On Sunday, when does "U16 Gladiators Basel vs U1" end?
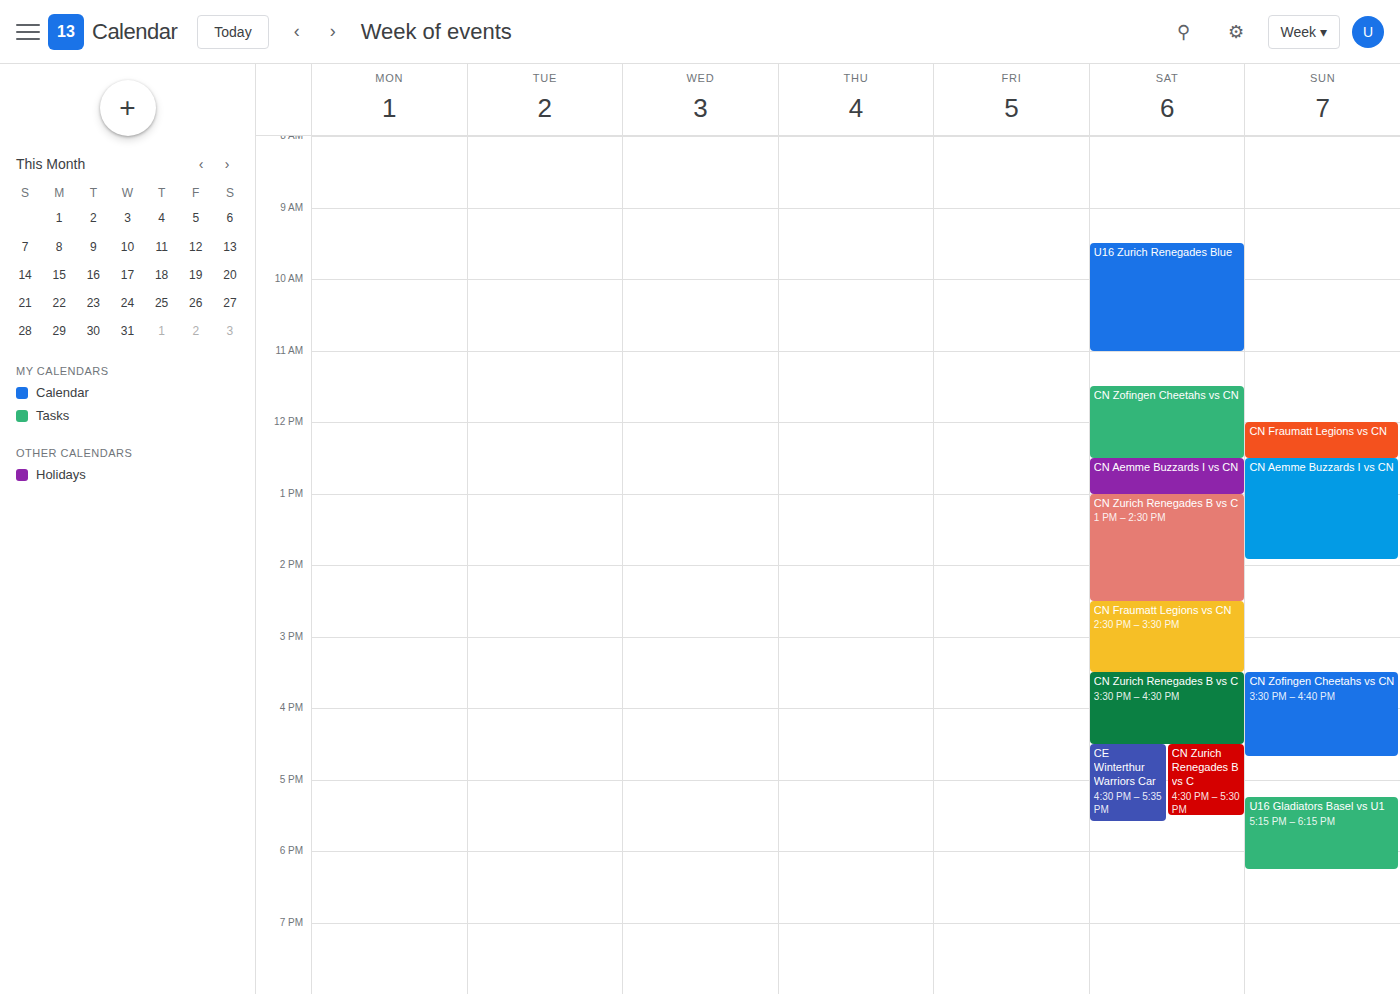
6:15 PM